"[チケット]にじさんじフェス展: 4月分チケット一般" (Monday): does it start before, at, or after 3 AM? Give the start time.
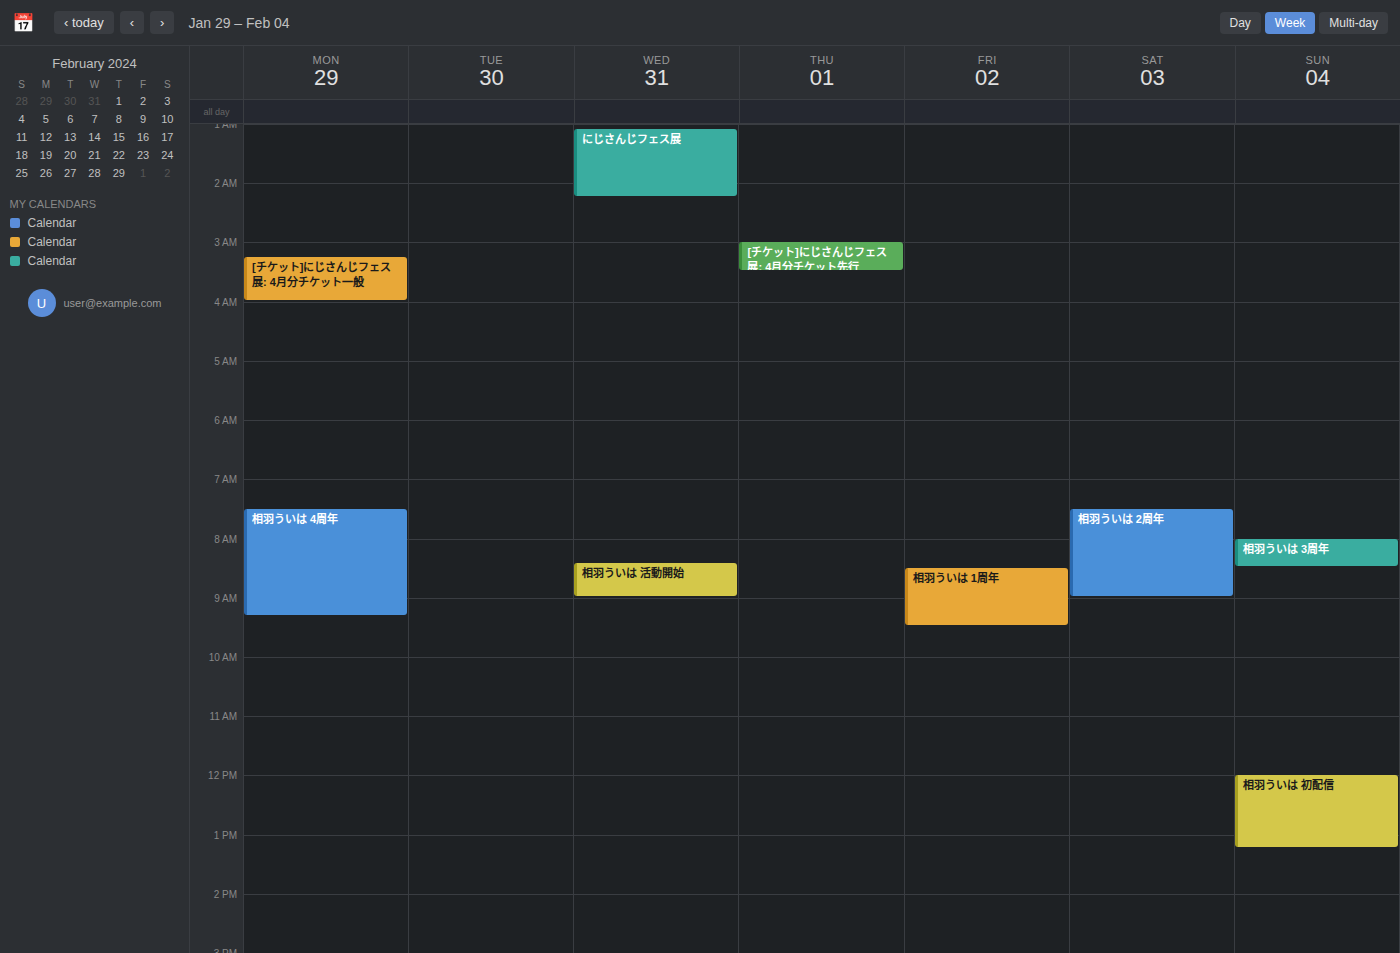
3:15 AM -- after 3 AM, 15 minutes below the 3 AM line.